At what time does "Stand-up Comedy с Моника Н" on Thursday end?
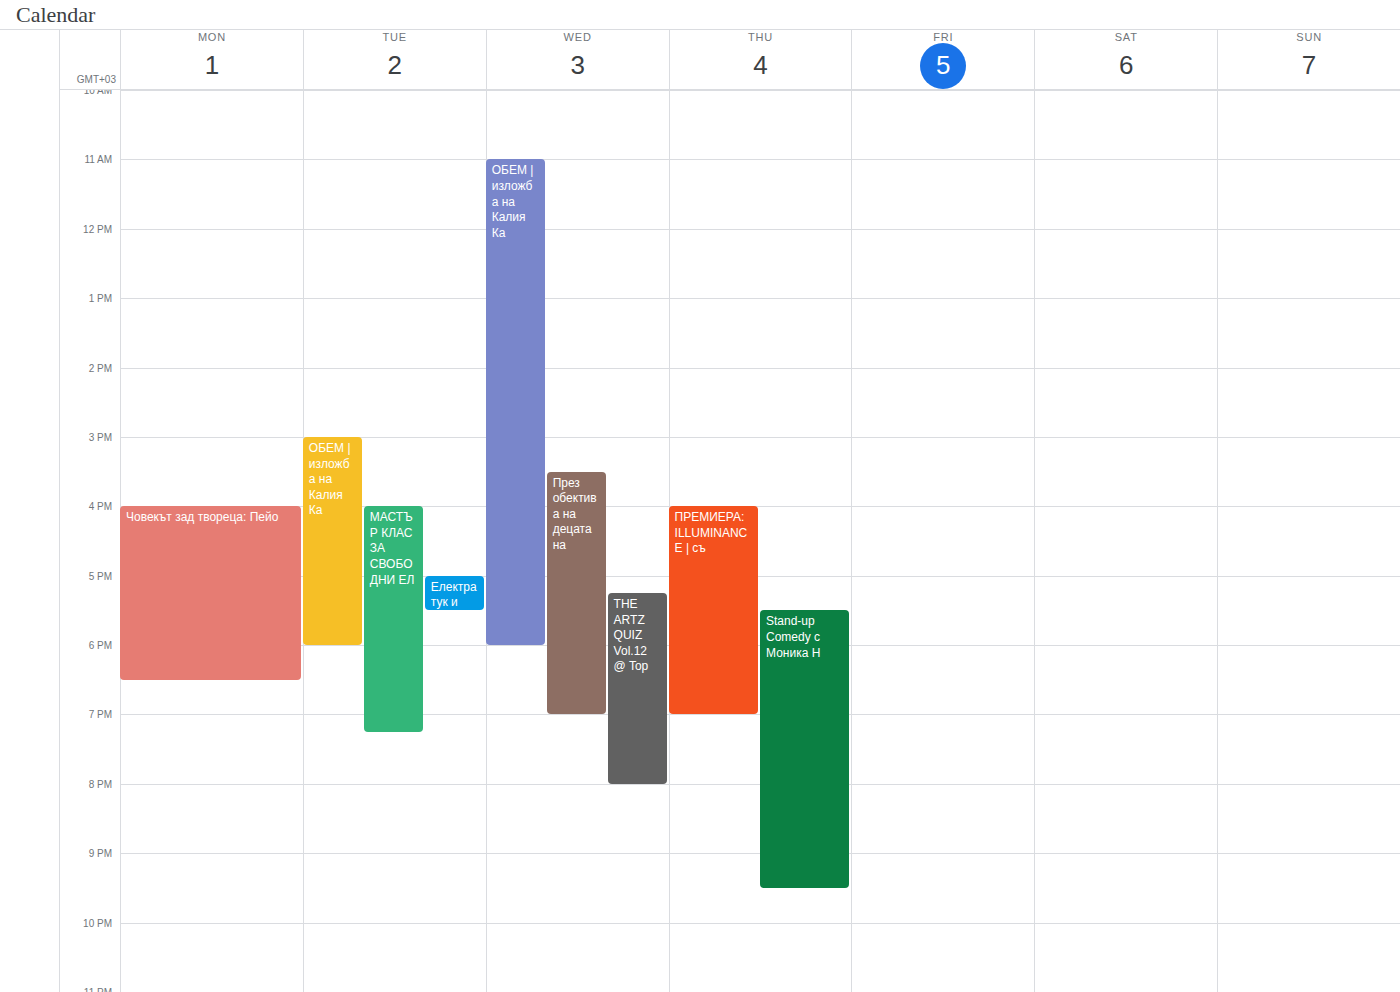
21:30